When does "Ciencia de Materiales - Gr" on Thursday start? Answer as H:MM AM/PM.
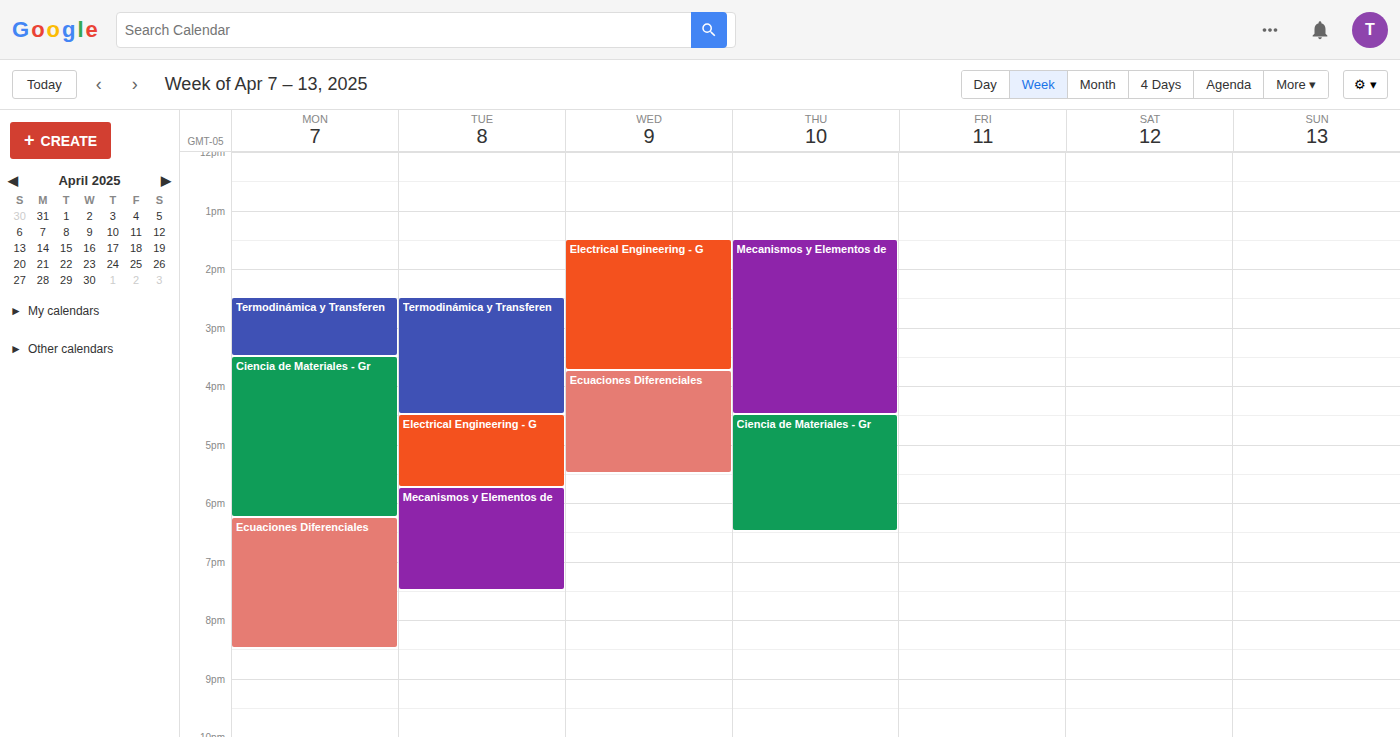
4:30 PM